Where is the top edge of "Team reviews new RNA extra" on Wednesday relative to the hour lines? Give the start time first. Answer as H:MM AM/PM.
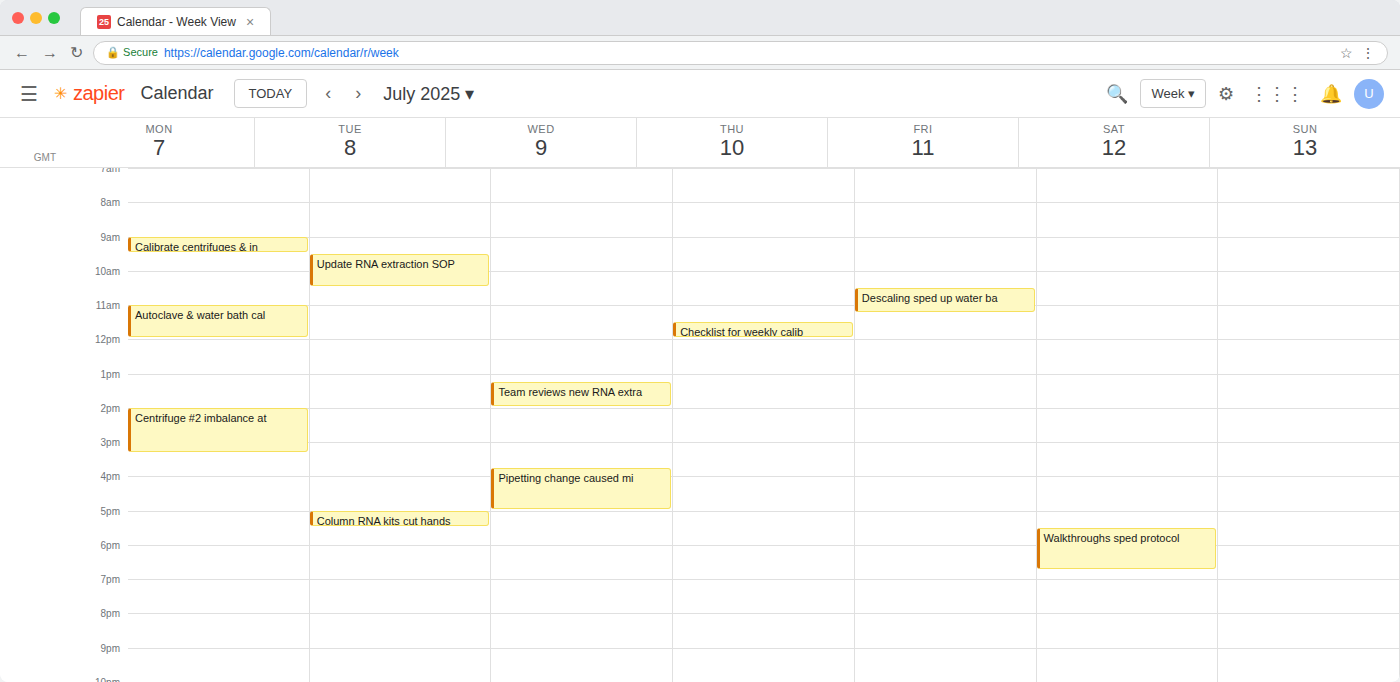
1:15 PM -- neither: a quarter of the way from the 1 PM line to the 2 PM line.